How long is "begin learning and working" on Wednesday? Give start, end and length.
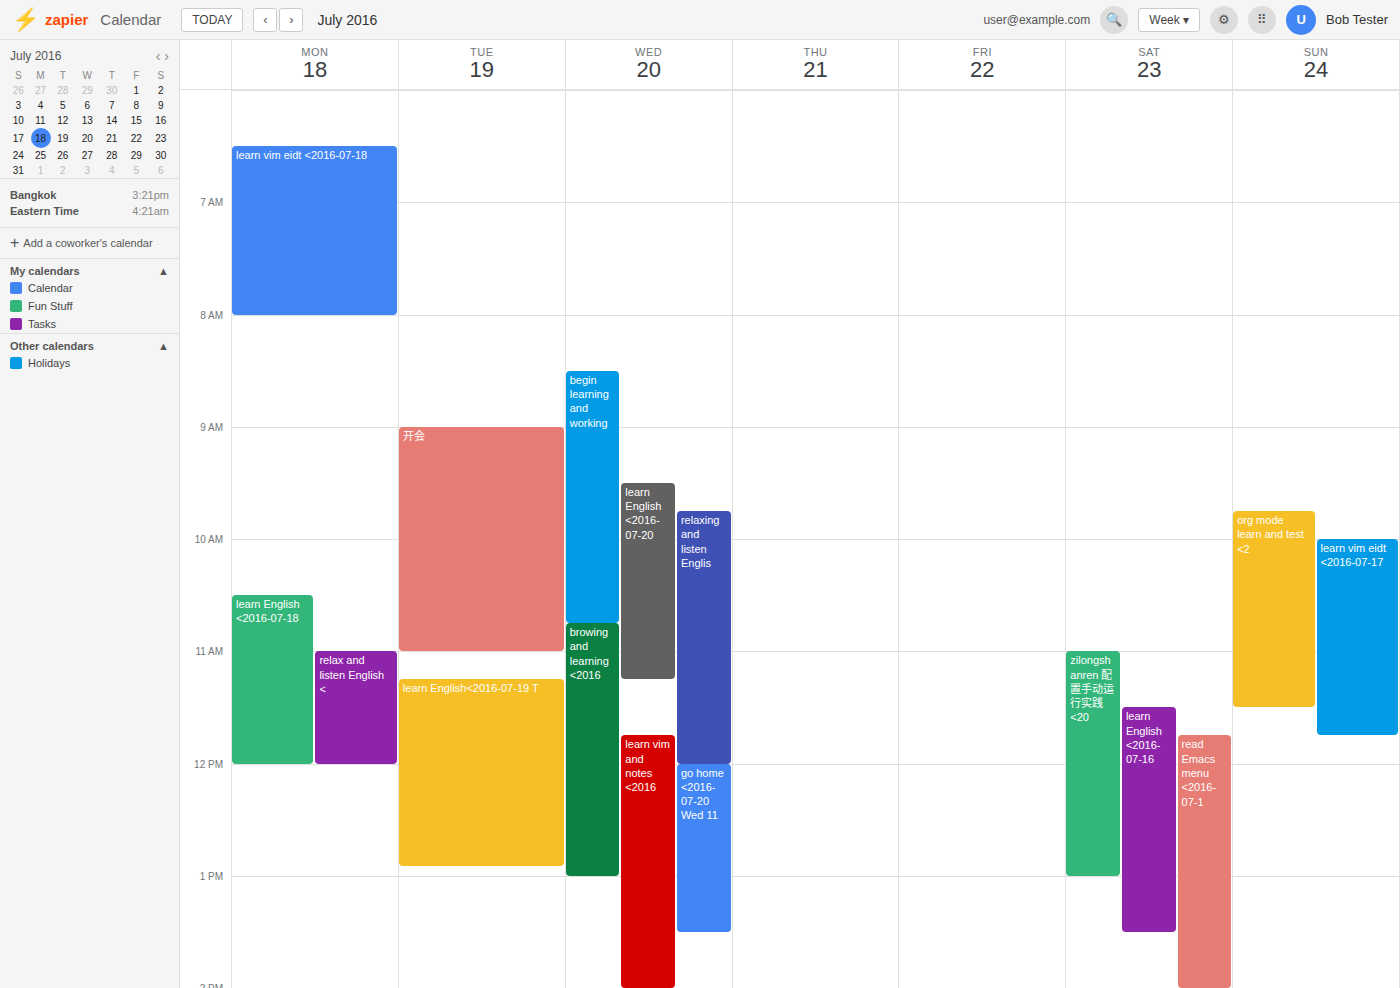
8:30 AM to 10:45 AM, 2 hours 15 minutes